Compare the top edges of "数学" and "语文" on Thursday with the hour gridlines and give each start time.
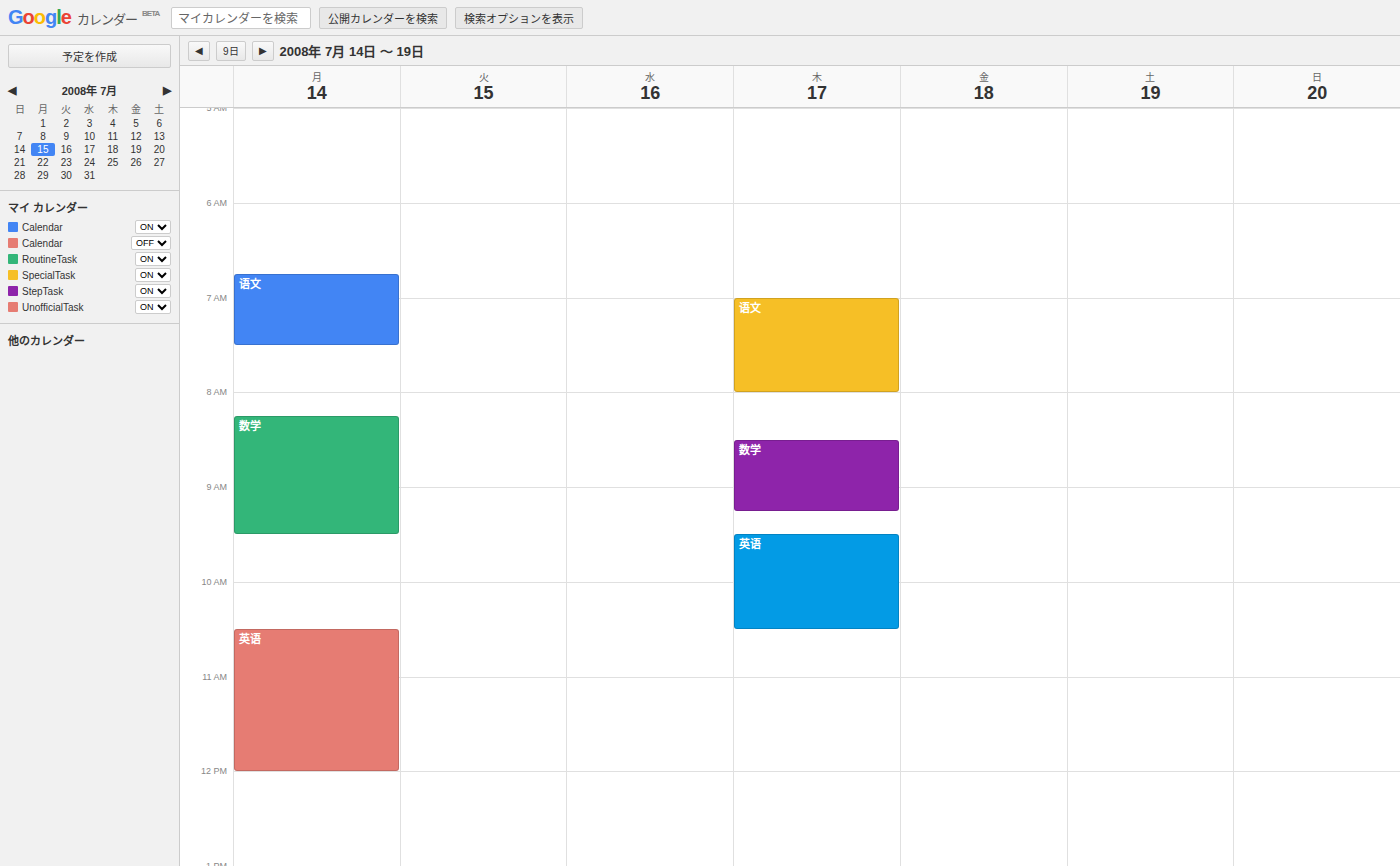
"数学": 8:30 AM, halfway between the 8 AM and 9 AM lines. "语文": 7:00 AM, exactly on the 7 AM line.